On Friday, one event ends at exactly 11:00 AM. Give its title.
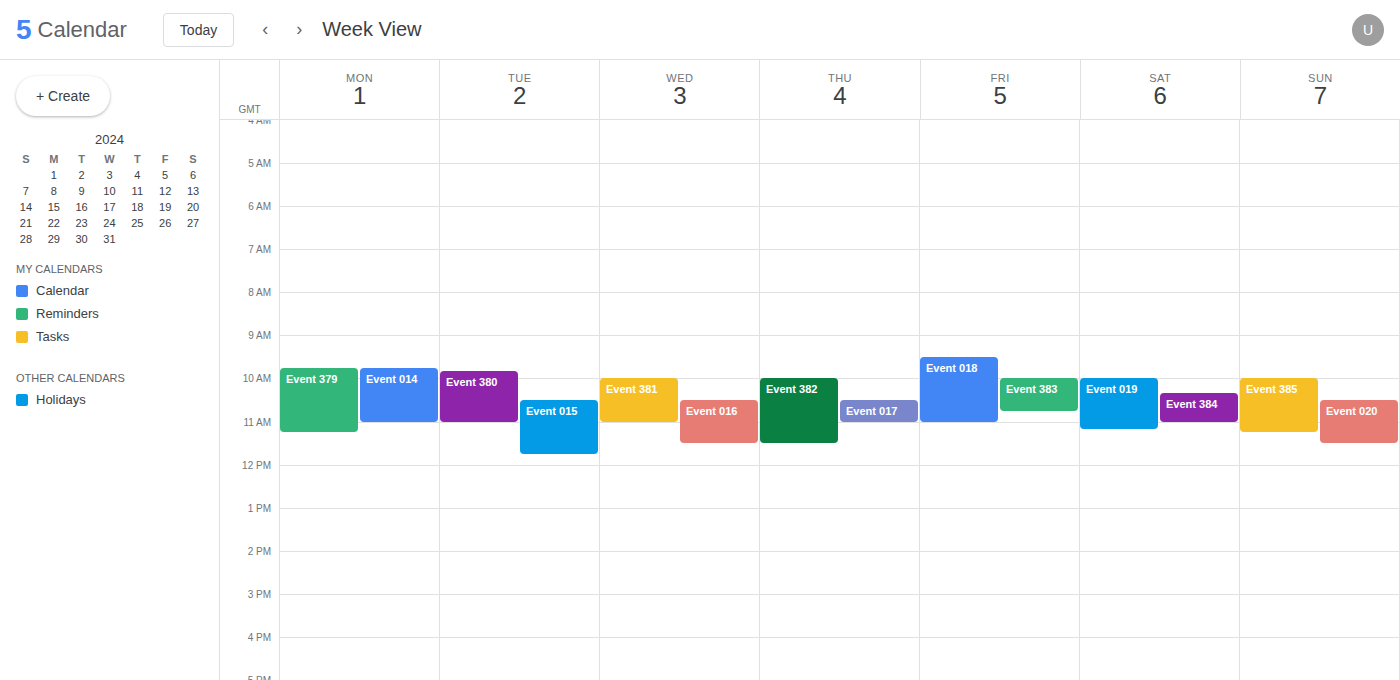
"Event 018"